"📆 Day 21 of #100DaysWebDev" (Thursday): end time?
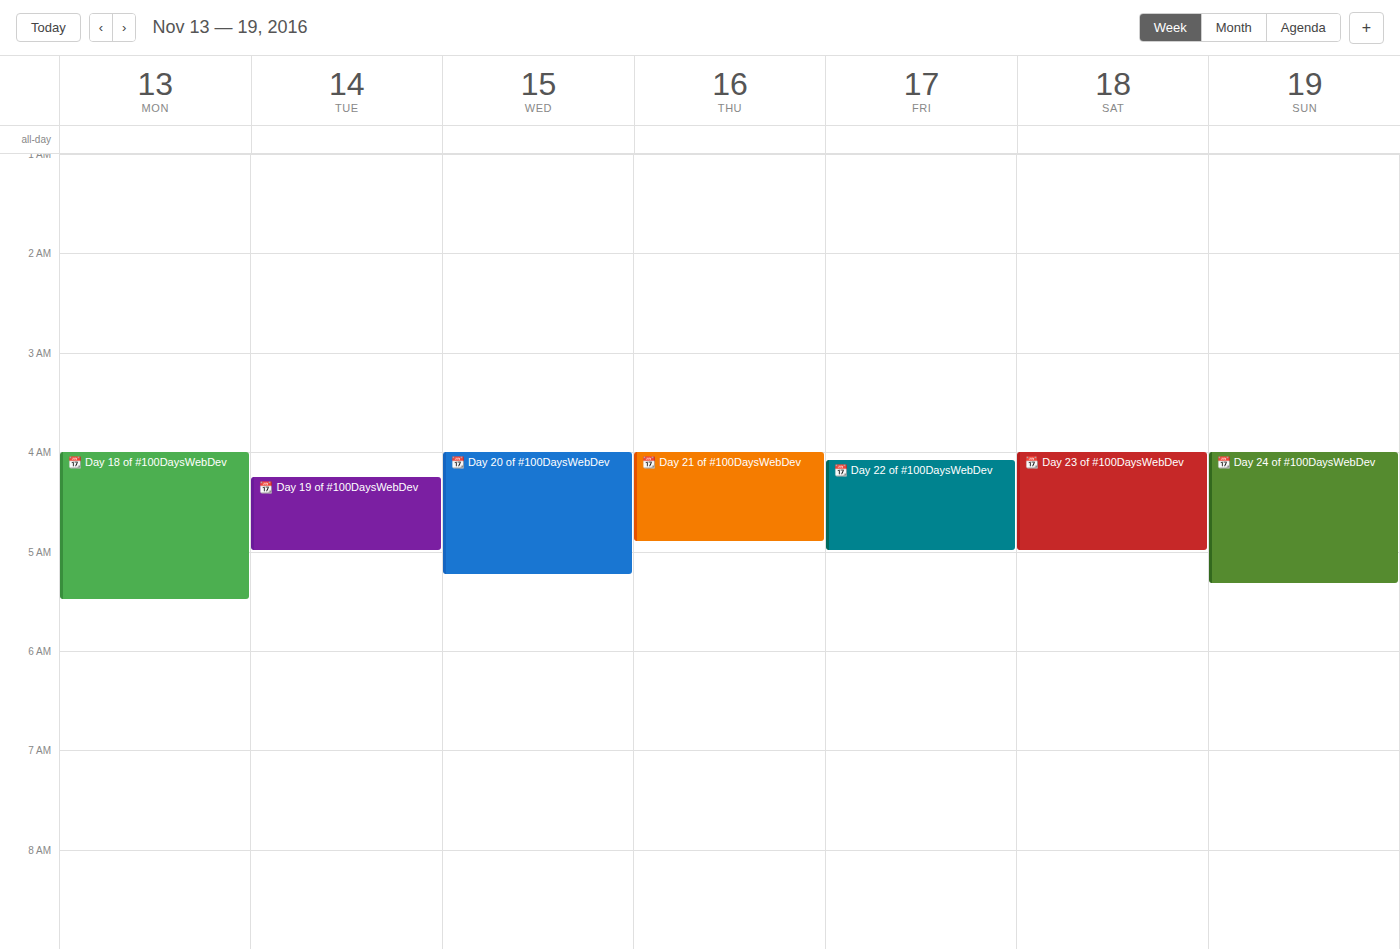
04:55